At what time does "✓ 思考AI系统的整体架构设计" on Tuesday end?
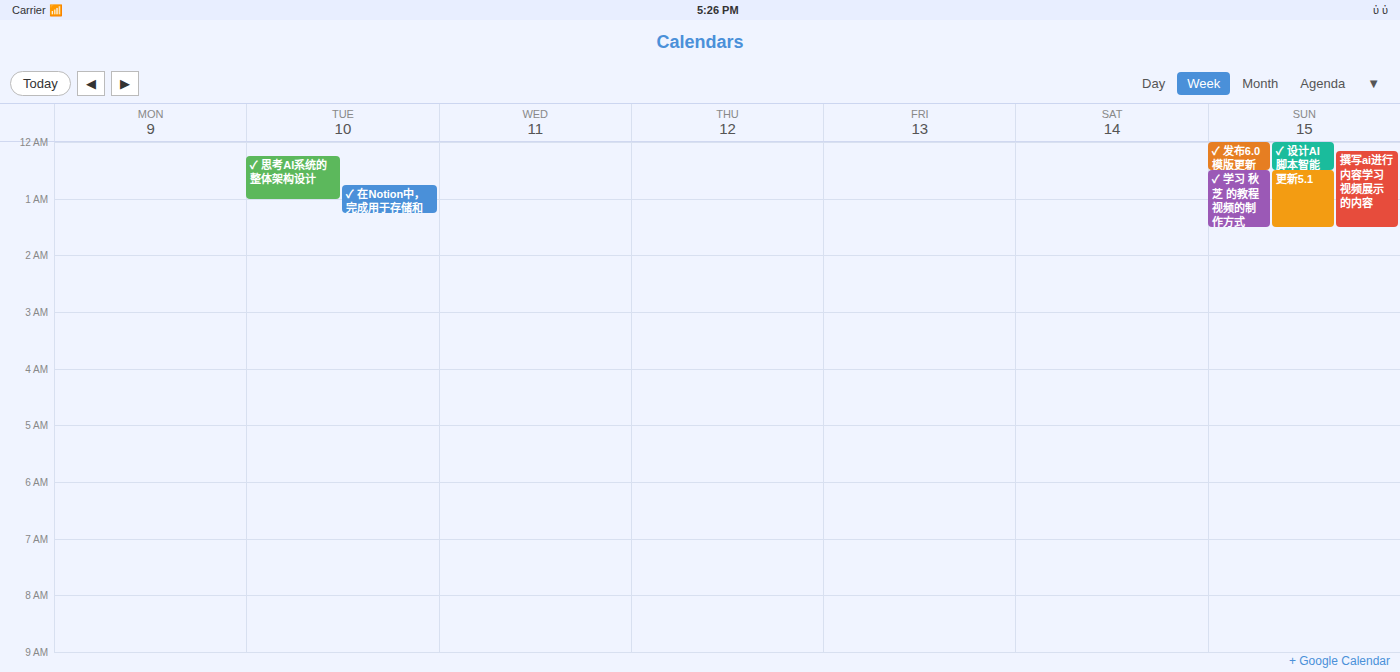
1:00 AM